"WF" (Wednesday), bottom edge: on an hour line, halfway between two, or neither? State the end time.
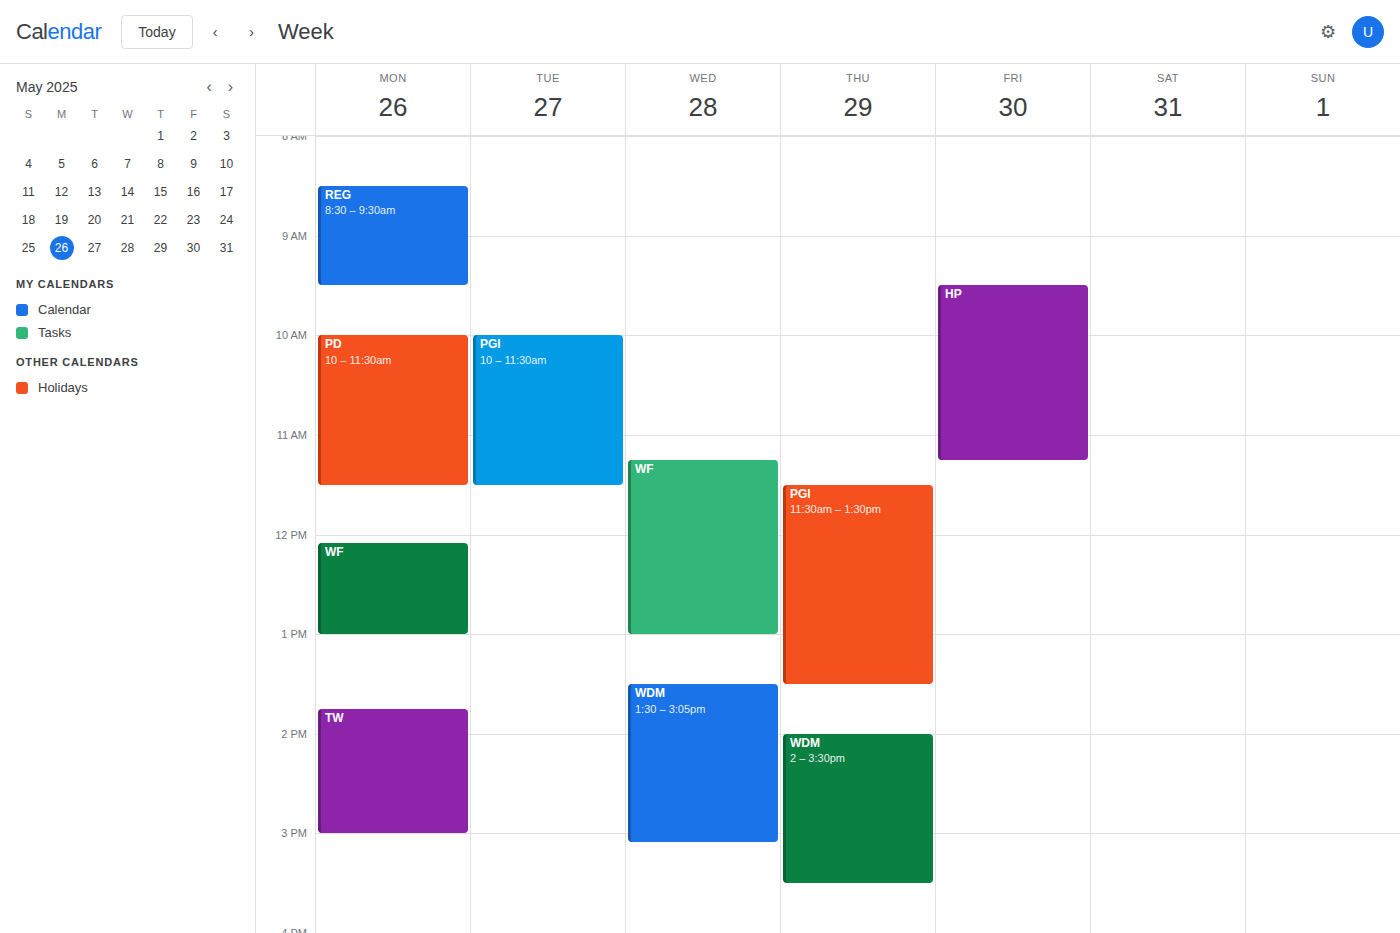
1:00 PM -- exactly on the 1 PM line.